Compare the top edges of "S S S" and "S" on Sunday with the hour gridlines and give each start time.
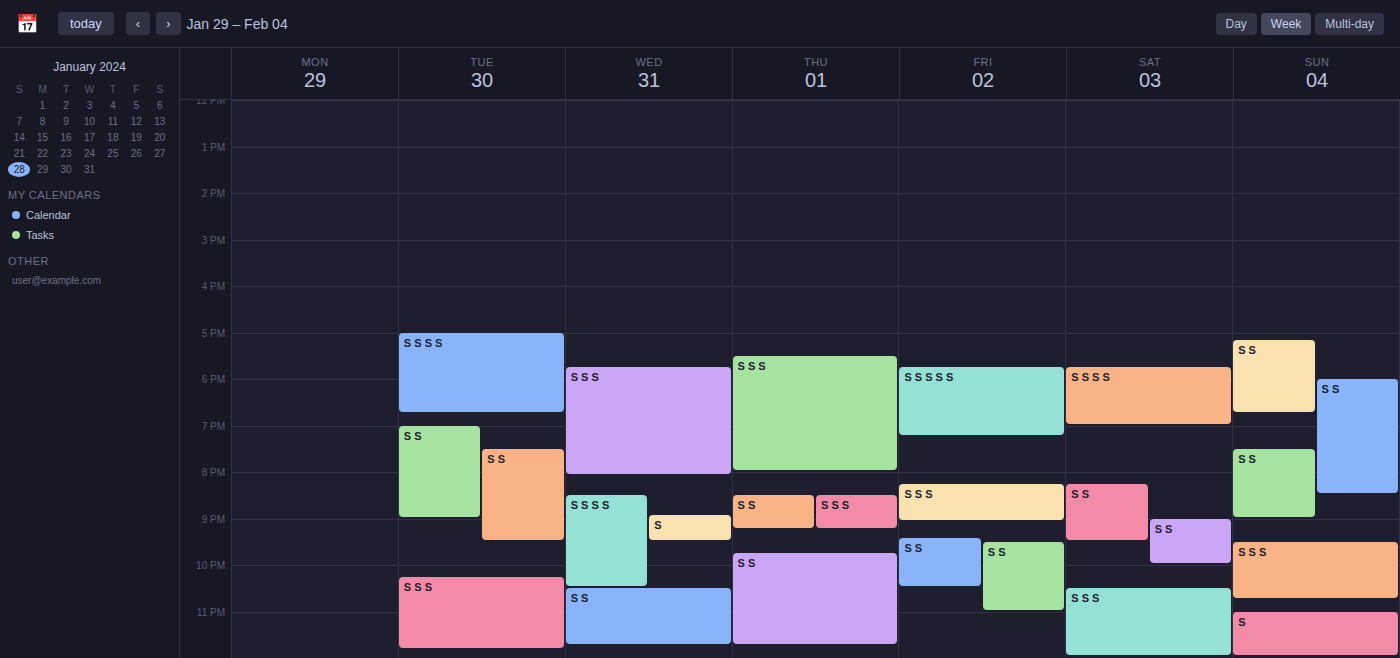
"S S S": 9:30 PM, halfway between the 9 PM and 10 PM lines. "S": 11:00 PM, exactly on the 11 PM line.